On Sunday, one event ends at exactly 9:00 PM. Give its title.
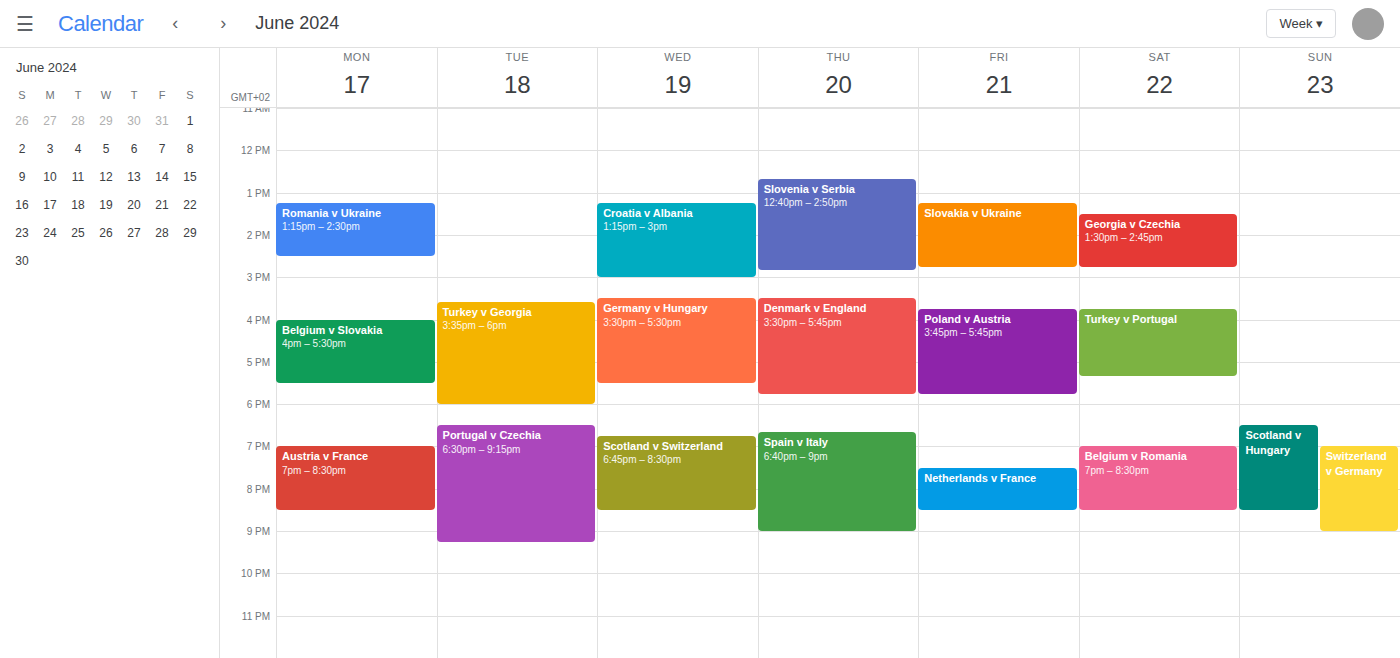
"Switzerland v Germany"